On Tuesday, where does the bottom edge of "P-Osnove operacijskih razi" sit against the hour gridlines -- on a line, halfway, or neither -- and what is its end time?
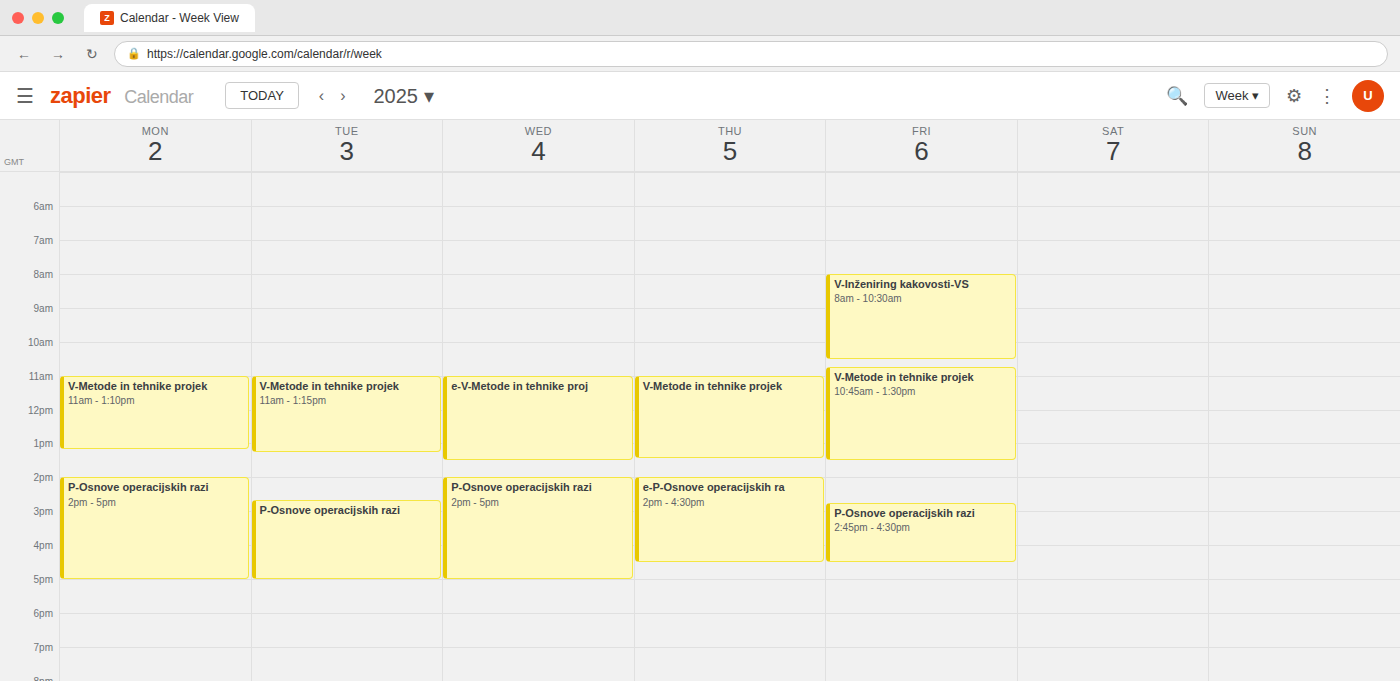
5:00 PM -- exactly on the 5 PM line.